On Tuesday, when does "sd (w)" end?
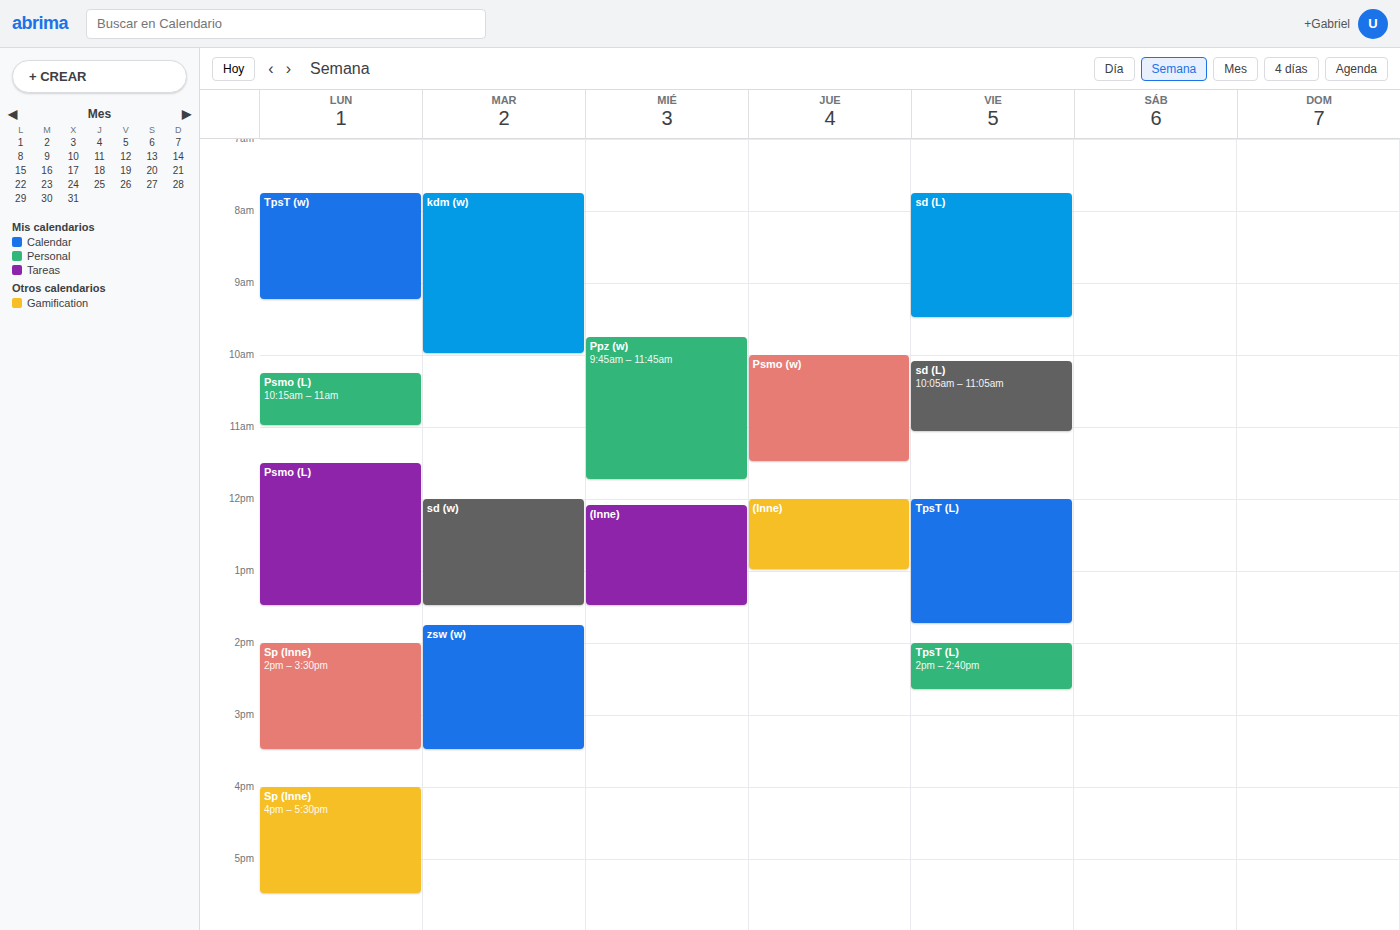
1:30 PM